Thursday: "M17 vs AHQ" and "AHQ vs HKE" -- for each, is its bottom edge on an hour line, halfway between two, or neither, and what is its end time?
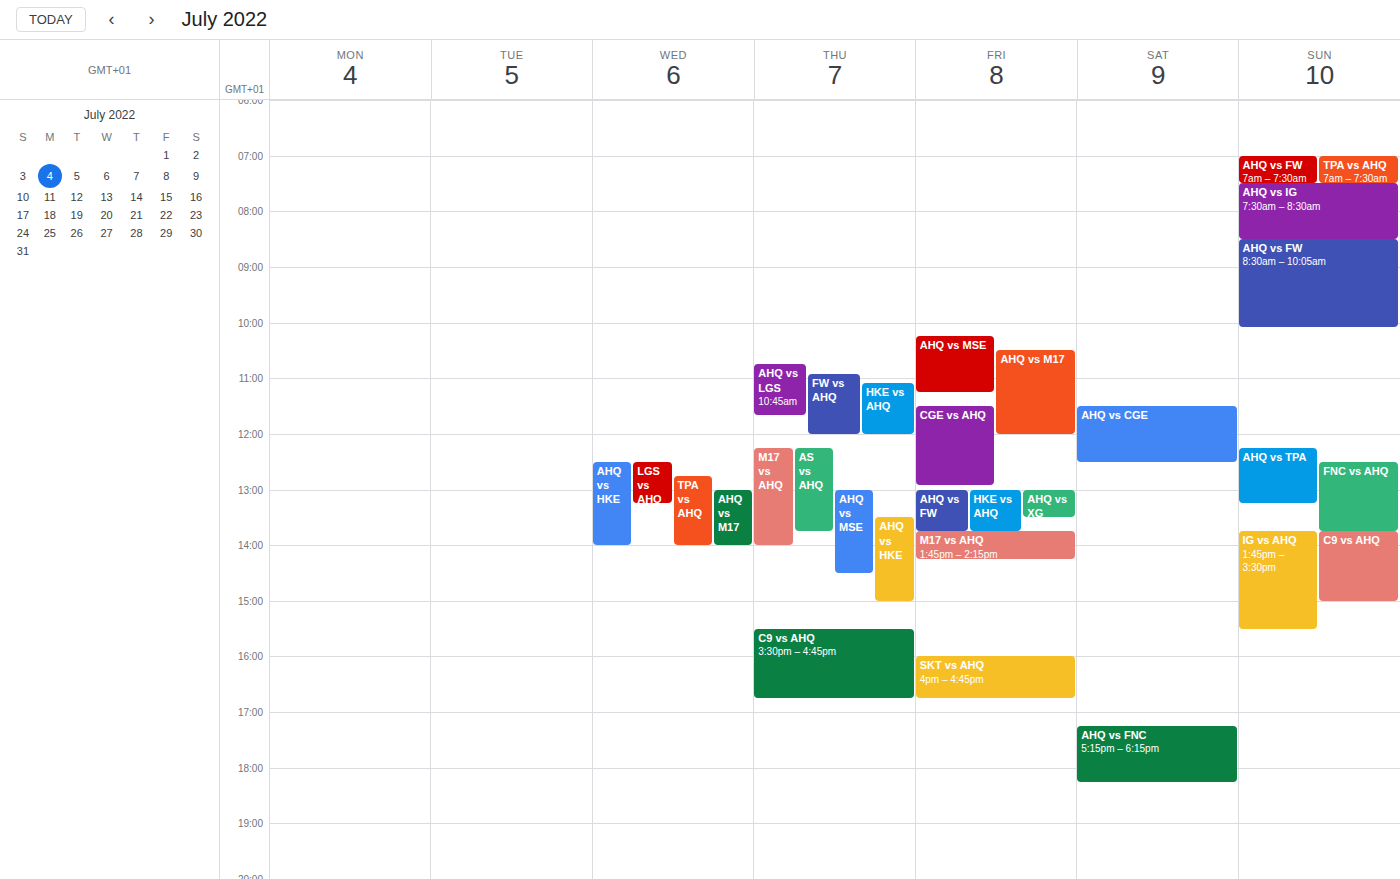
"M17 vs AHQ": 2:00 PM, exactly on the 2 PM line. "AHQ vs HKE": 3:00 PM, exactly on the 3 PM line.